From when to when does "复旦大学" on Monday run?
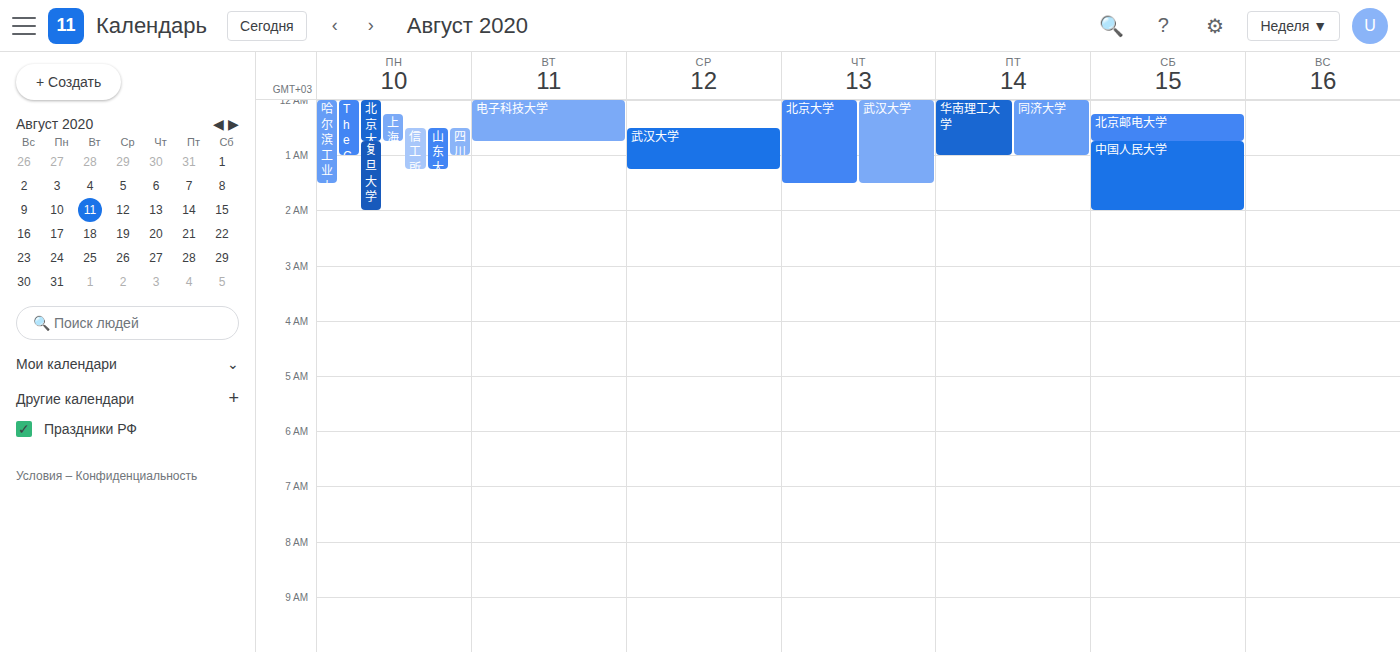
00:45 to 02:00